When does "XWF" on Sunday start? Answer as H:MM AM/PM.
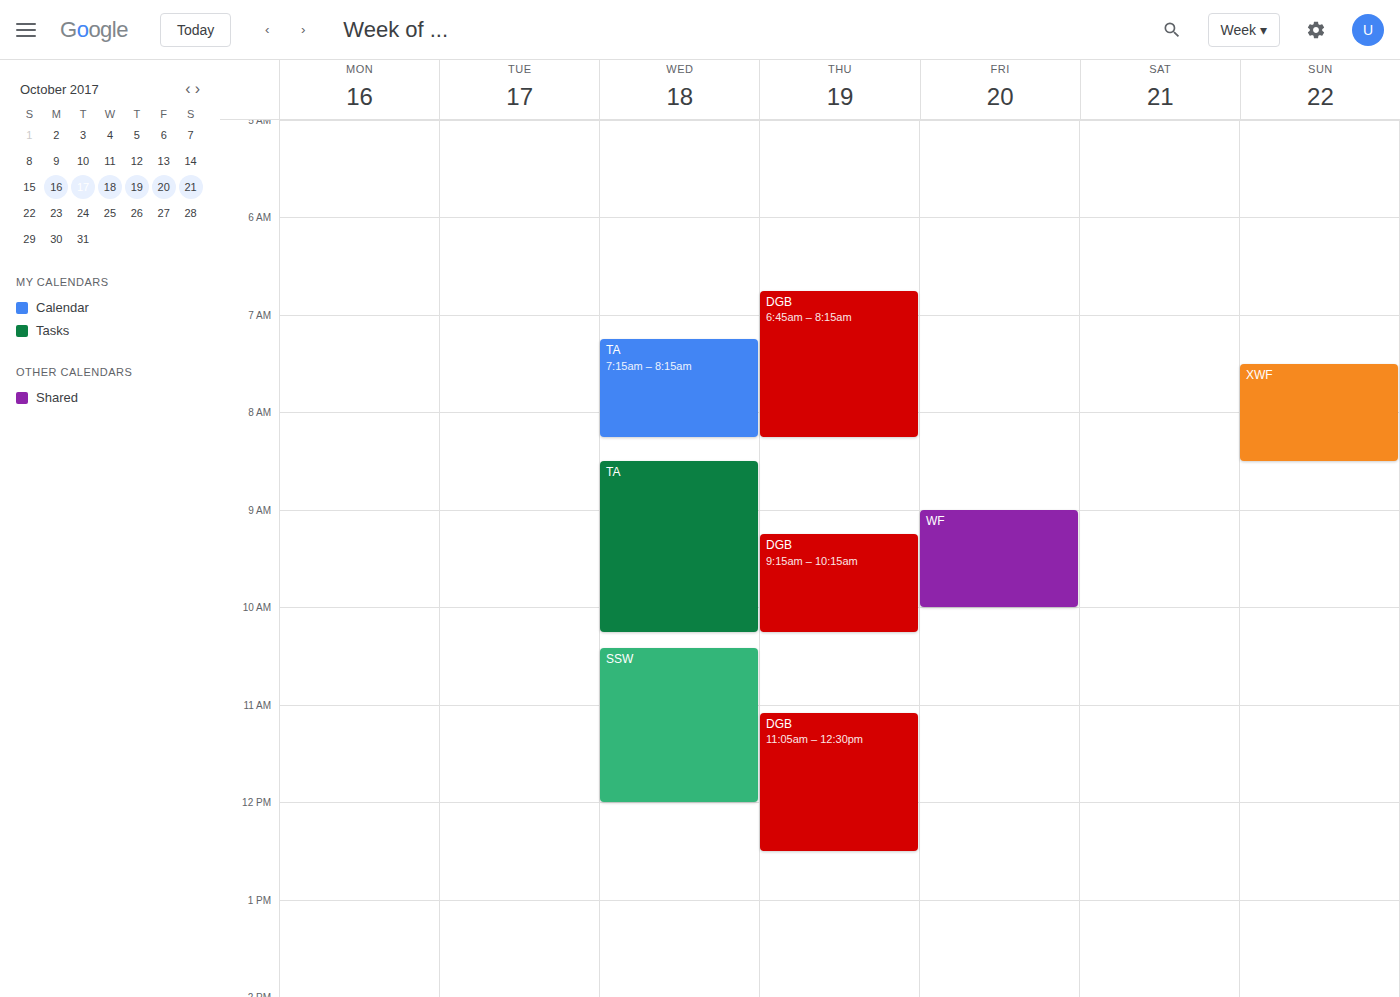
7:30 AM